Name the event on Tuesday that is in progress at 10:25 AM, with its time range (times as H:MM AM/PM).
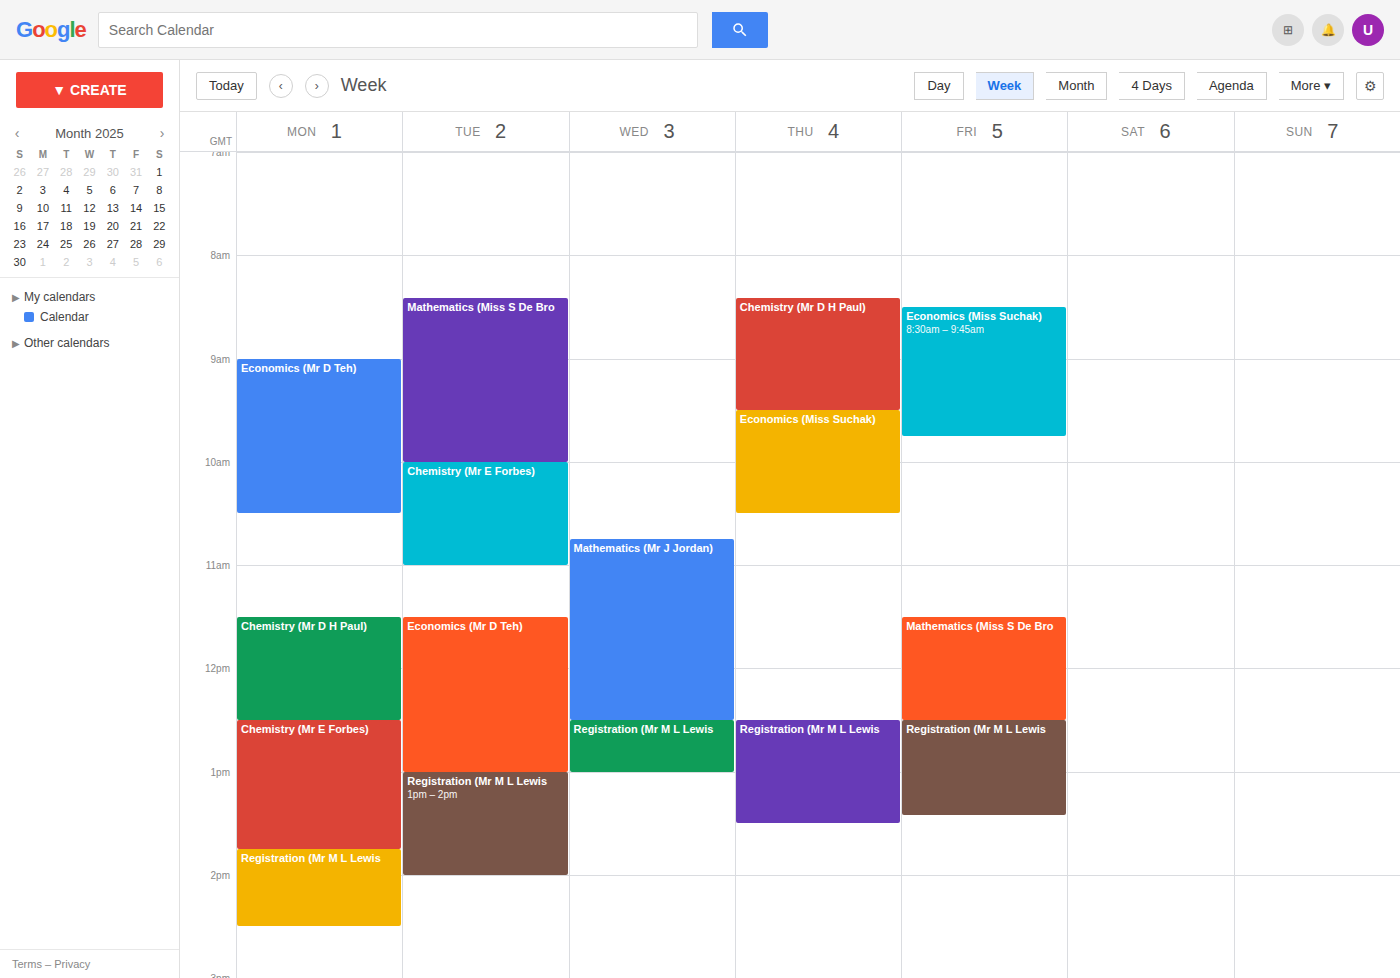
"Chemistry (Mr E Forbes)", 10:00 AM to 11:00 AM